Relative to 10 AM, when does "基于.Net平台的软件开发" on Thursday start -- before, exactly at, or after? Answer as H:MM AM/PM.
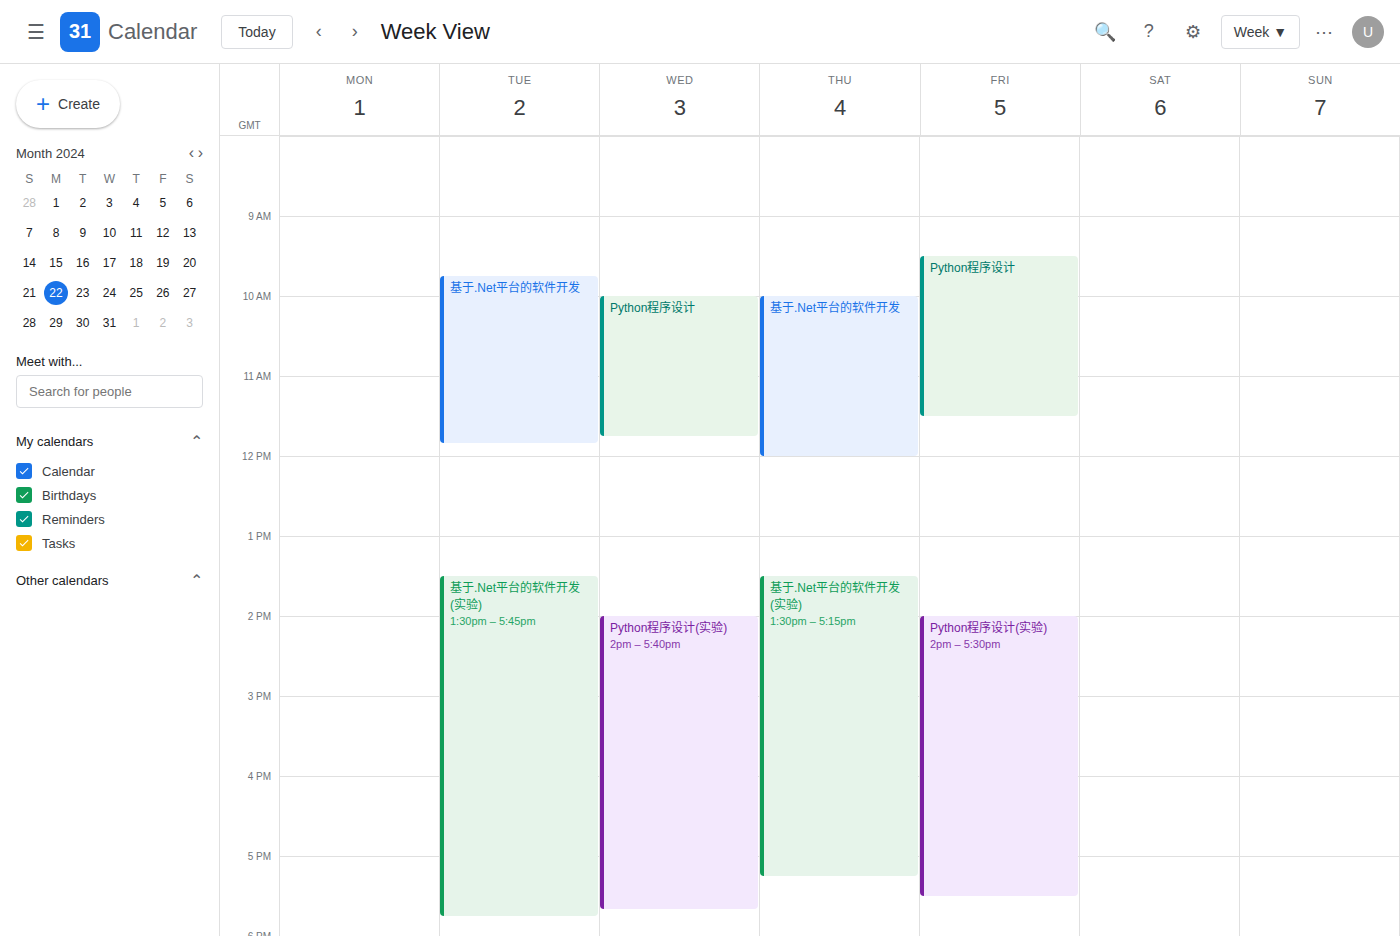
10:00 AM -- exactly at 10 AM, on the 10 AM line.